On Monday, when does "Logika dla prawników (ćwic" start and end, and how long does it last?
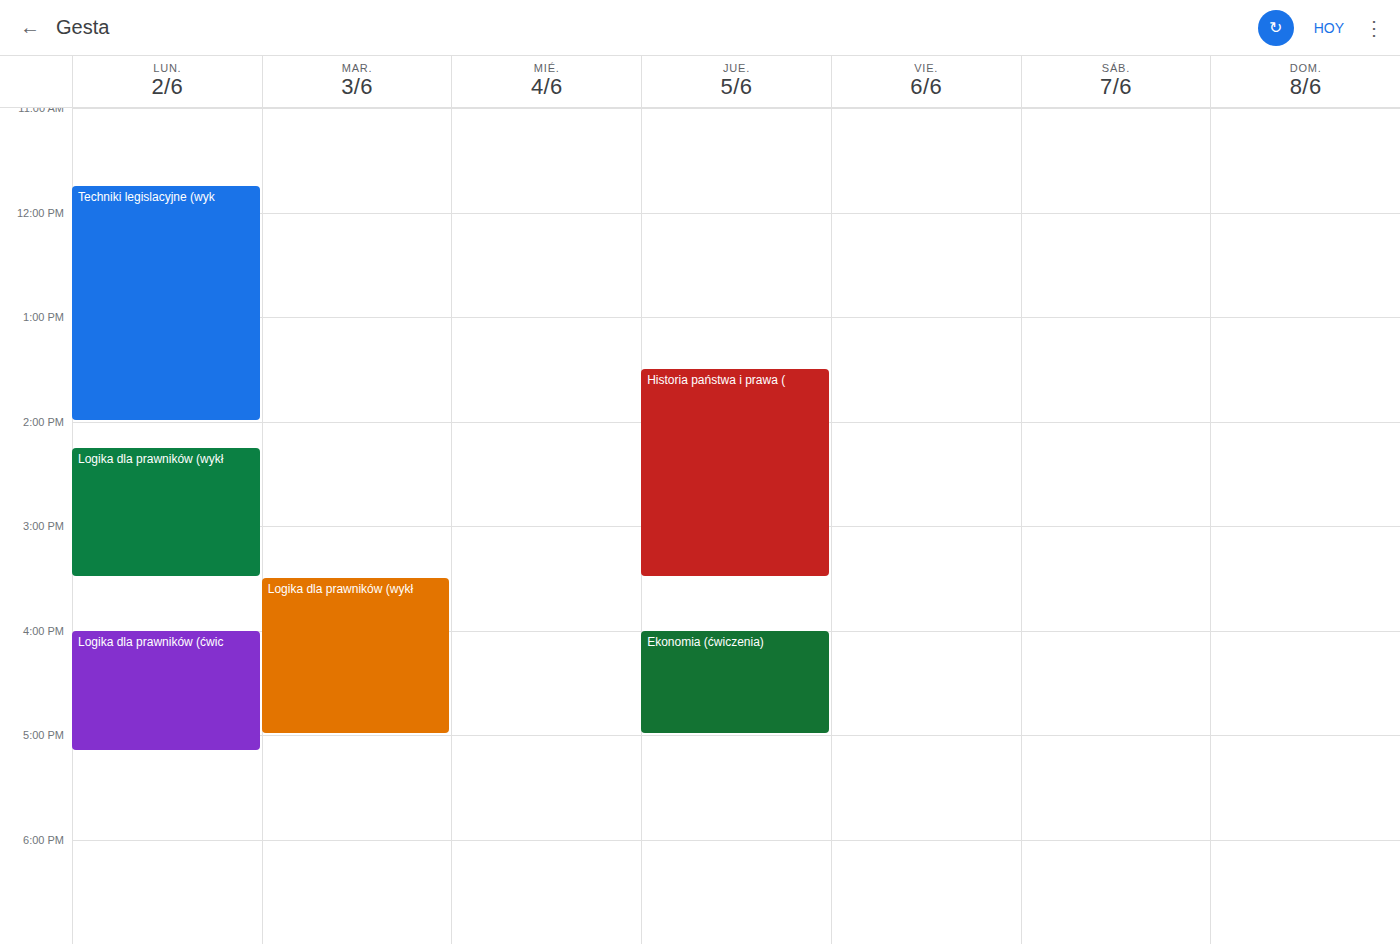
4:00 PM to 5:10 PM, 1 hour 10 minutes